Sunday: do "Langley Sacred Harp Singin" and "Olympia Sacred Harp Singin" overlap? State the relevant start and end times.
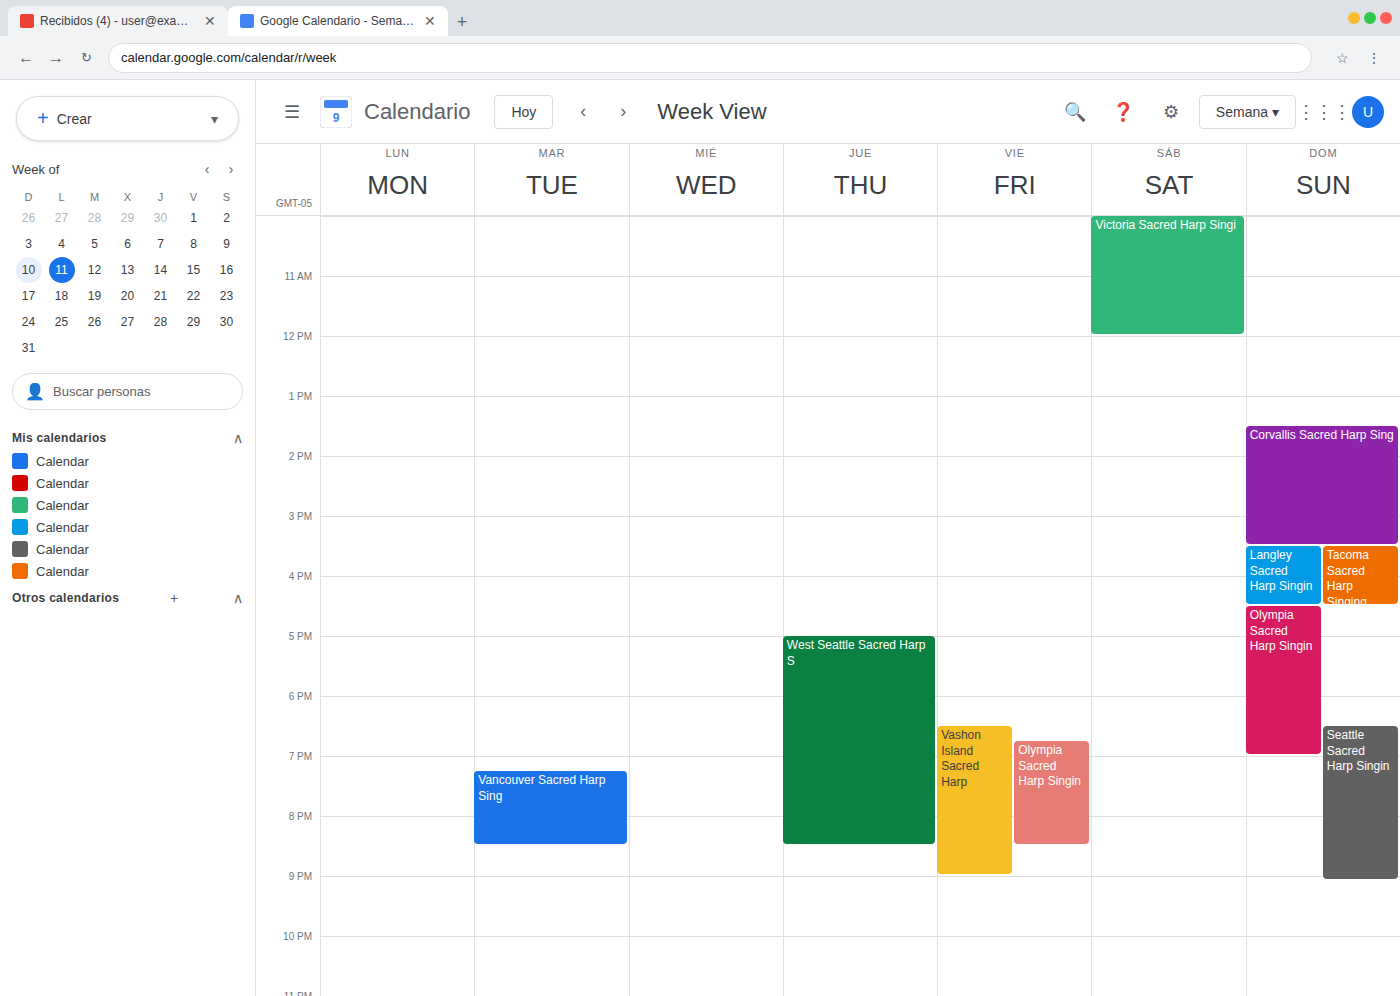
"Langley Sacred Harp Singin" ends at 4:30 PM, exactly when "Olympia Sacred Harp Singin" starts -- they touch but do not overlap.